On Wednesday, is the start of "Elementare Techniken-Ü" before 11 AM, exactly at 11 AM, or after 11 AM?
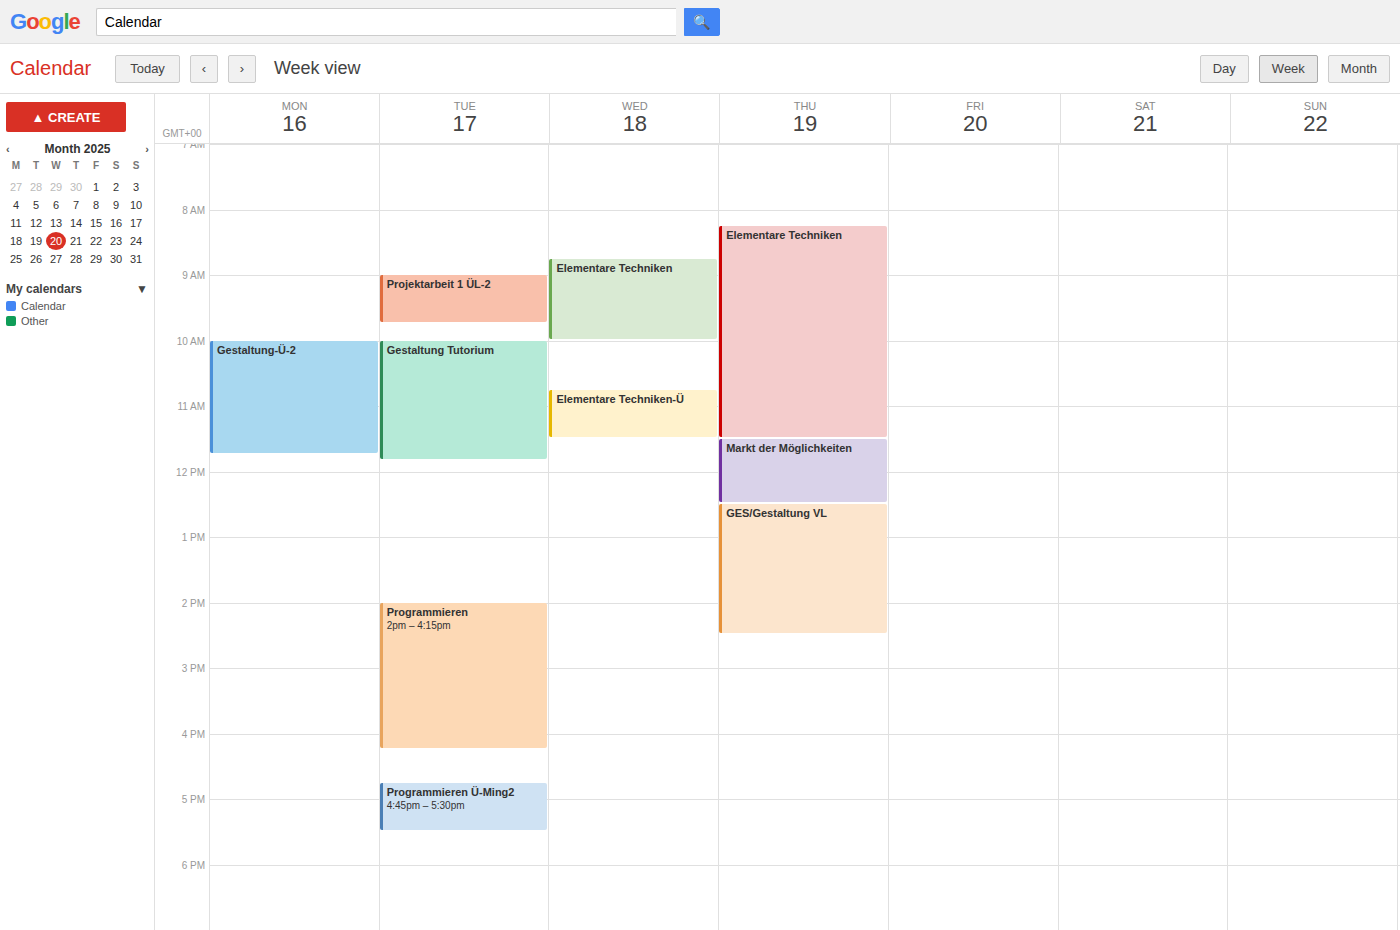
10:45 AM -- before 11 AM, 15 minutes above the 11 AM line.